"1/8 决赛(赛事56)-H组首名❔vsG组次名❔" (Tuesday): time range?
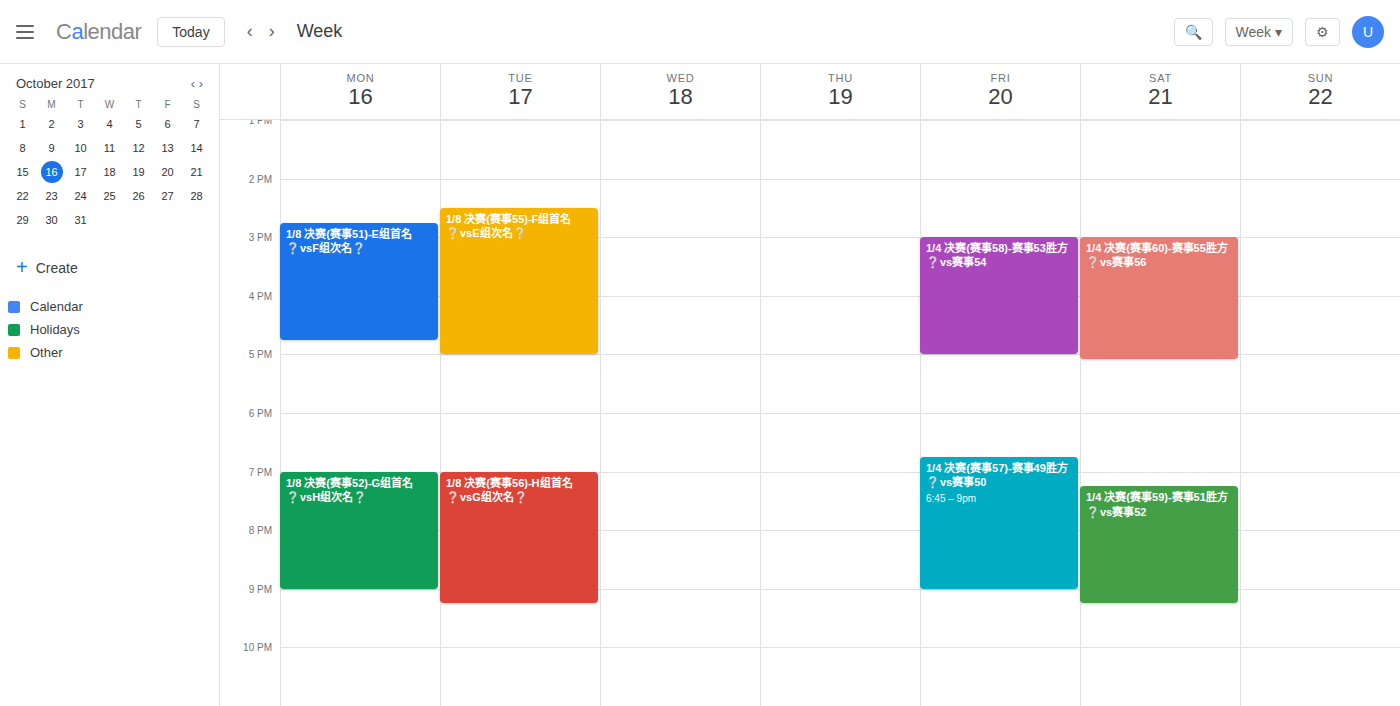
7:00 PM to 9:15 PM